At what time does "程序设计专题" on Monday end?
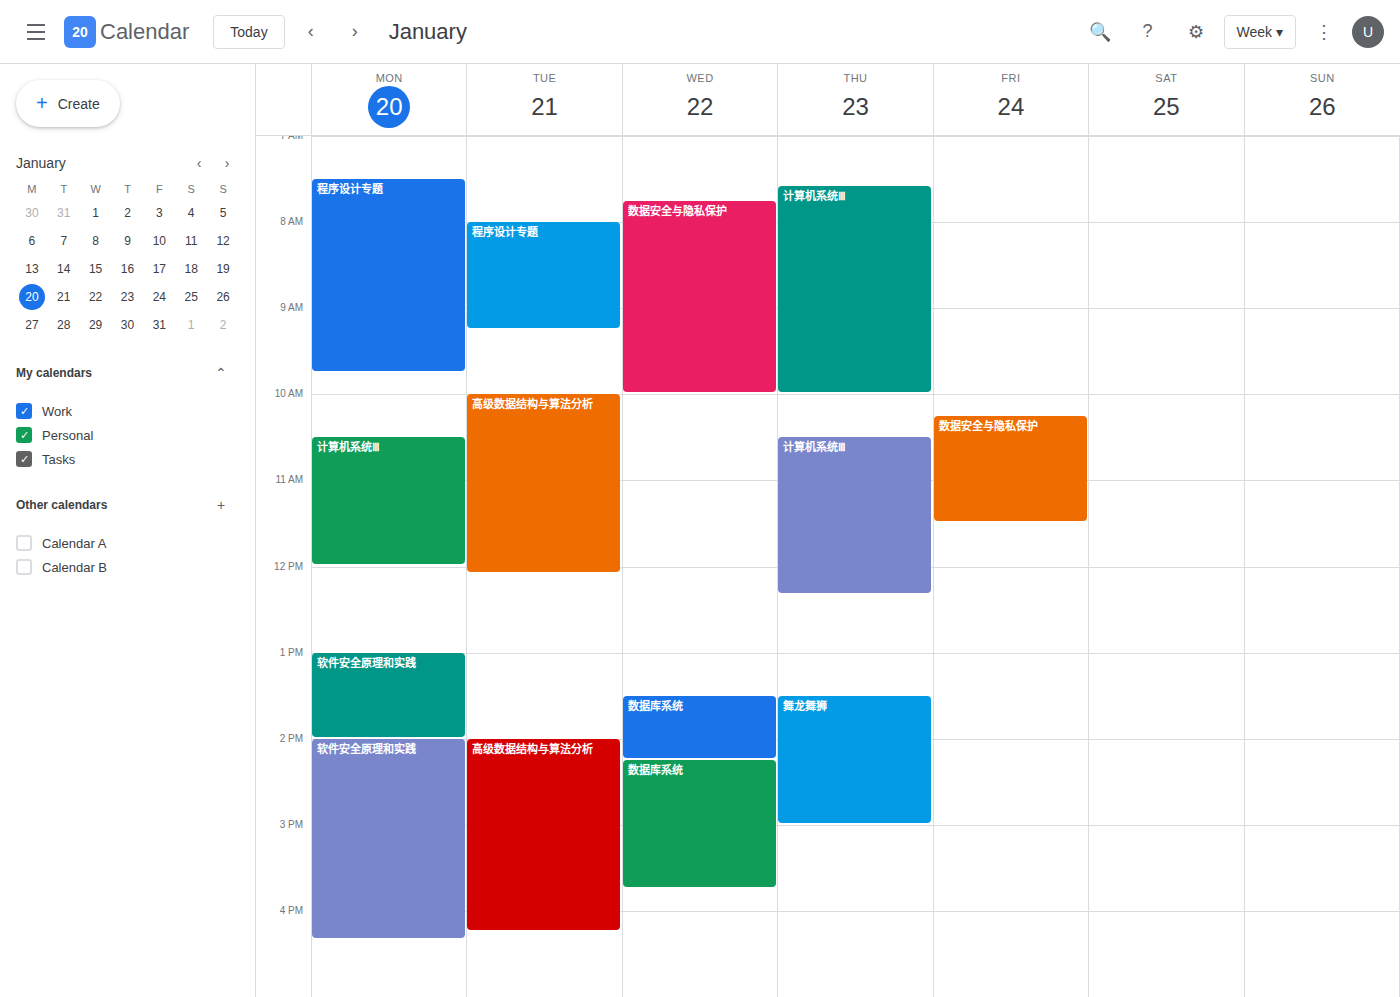
9:45 AM